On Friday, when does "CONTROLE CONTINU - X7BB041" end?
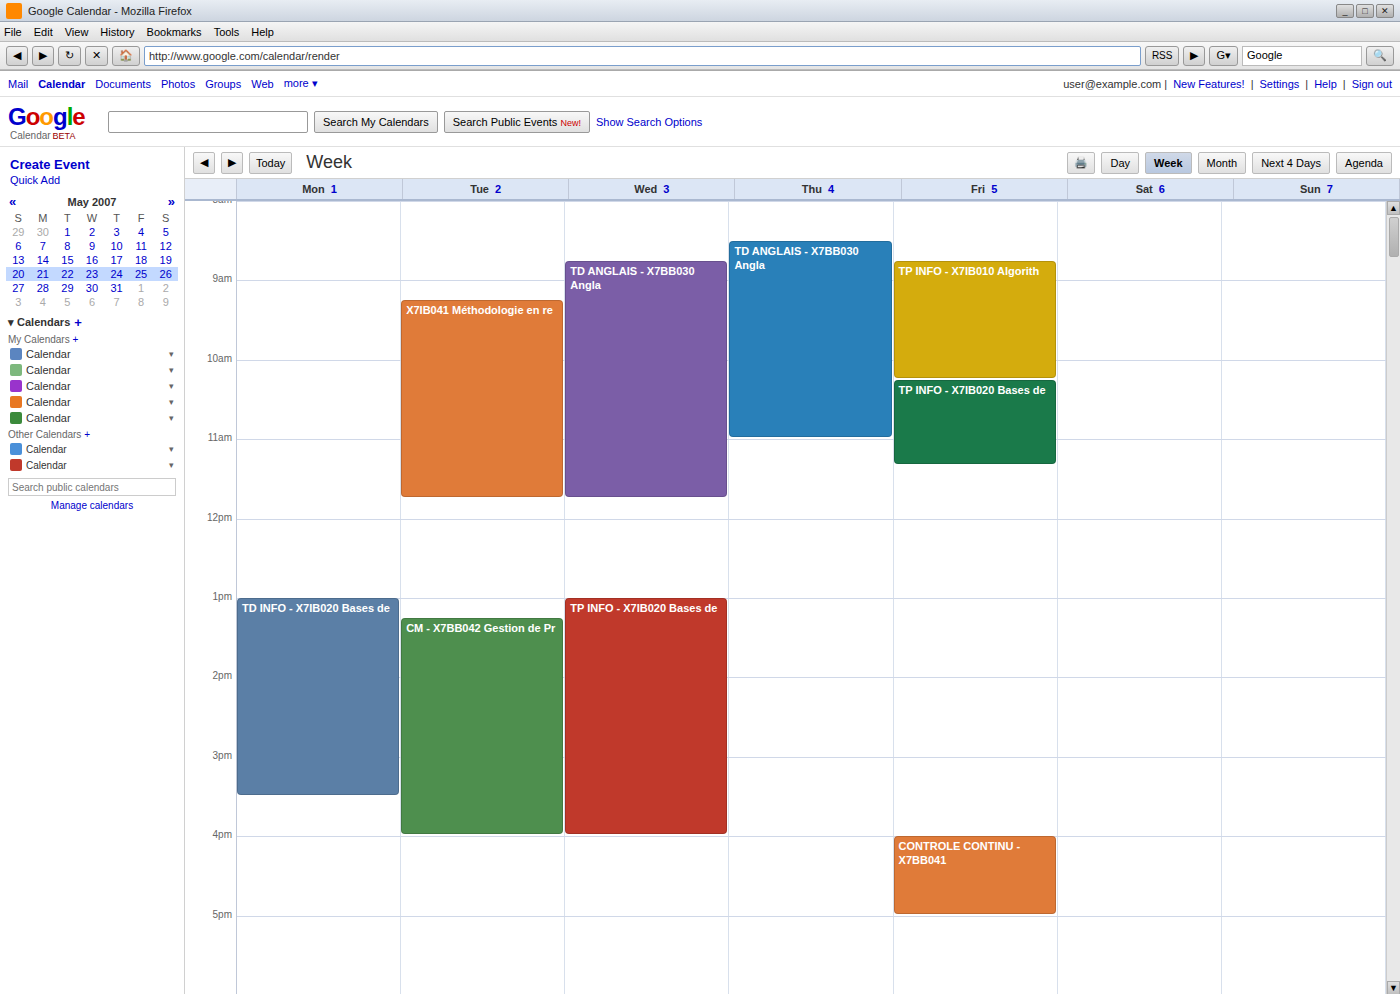
5:00 PM